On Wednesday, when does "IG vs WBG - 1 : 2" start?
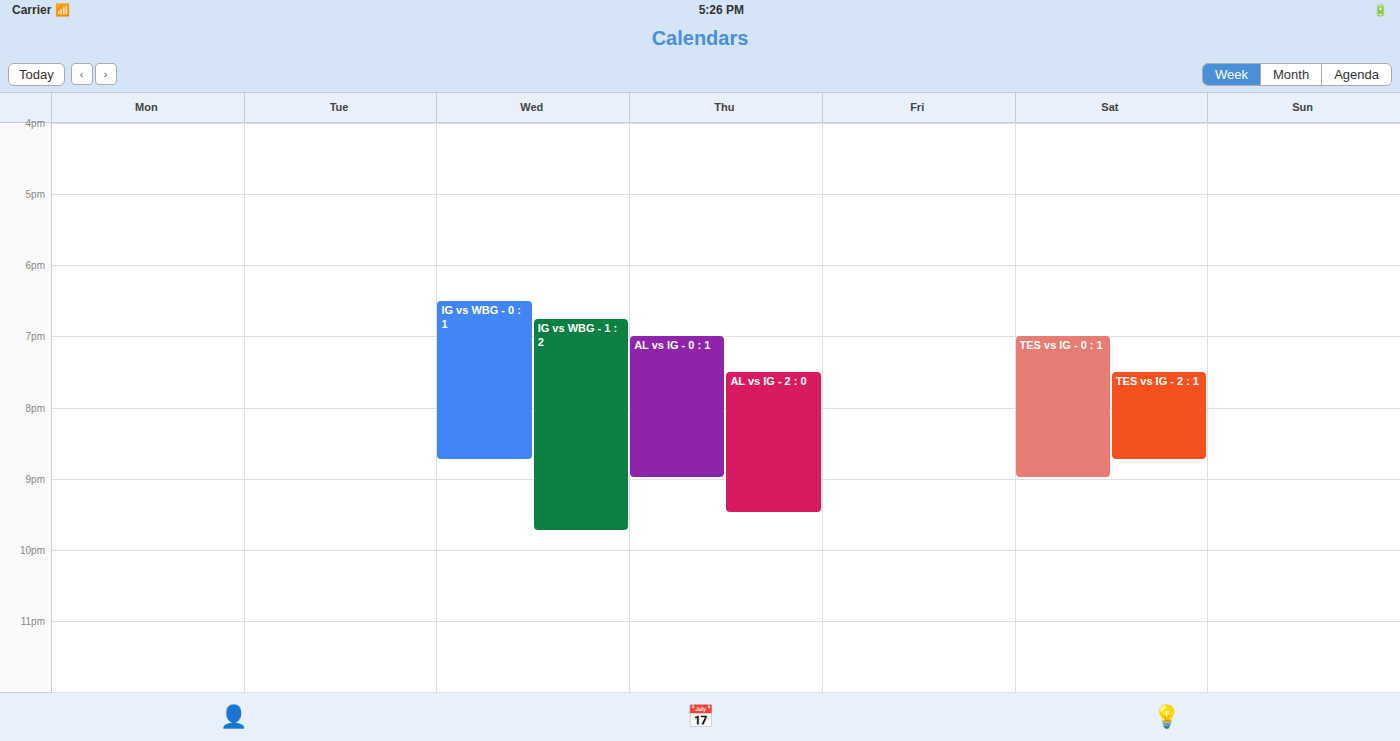
6:45 PM